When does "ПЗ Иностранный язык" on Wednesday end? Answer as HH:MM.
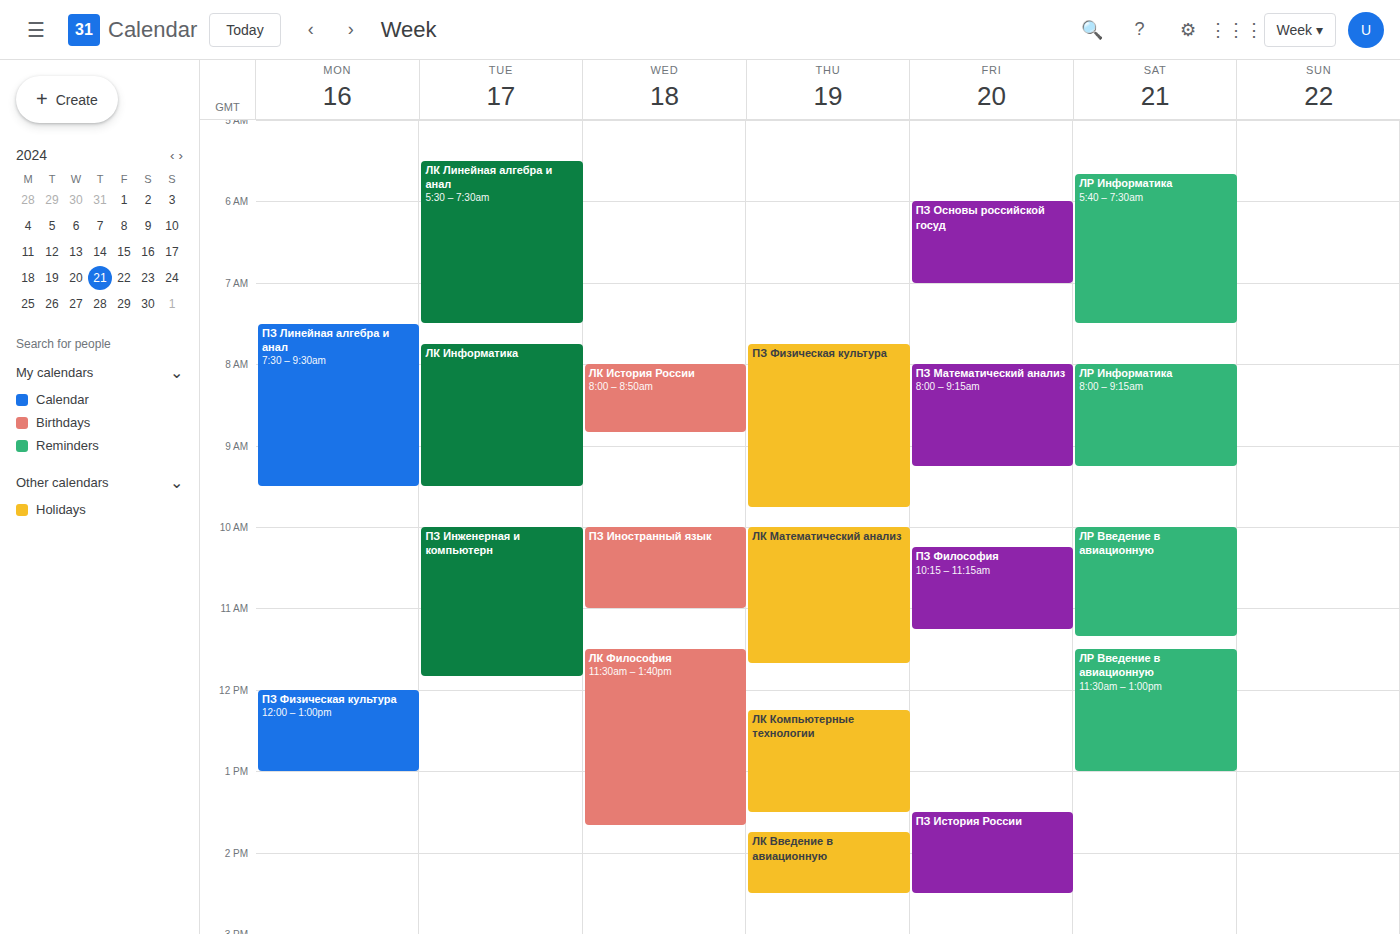
11:00